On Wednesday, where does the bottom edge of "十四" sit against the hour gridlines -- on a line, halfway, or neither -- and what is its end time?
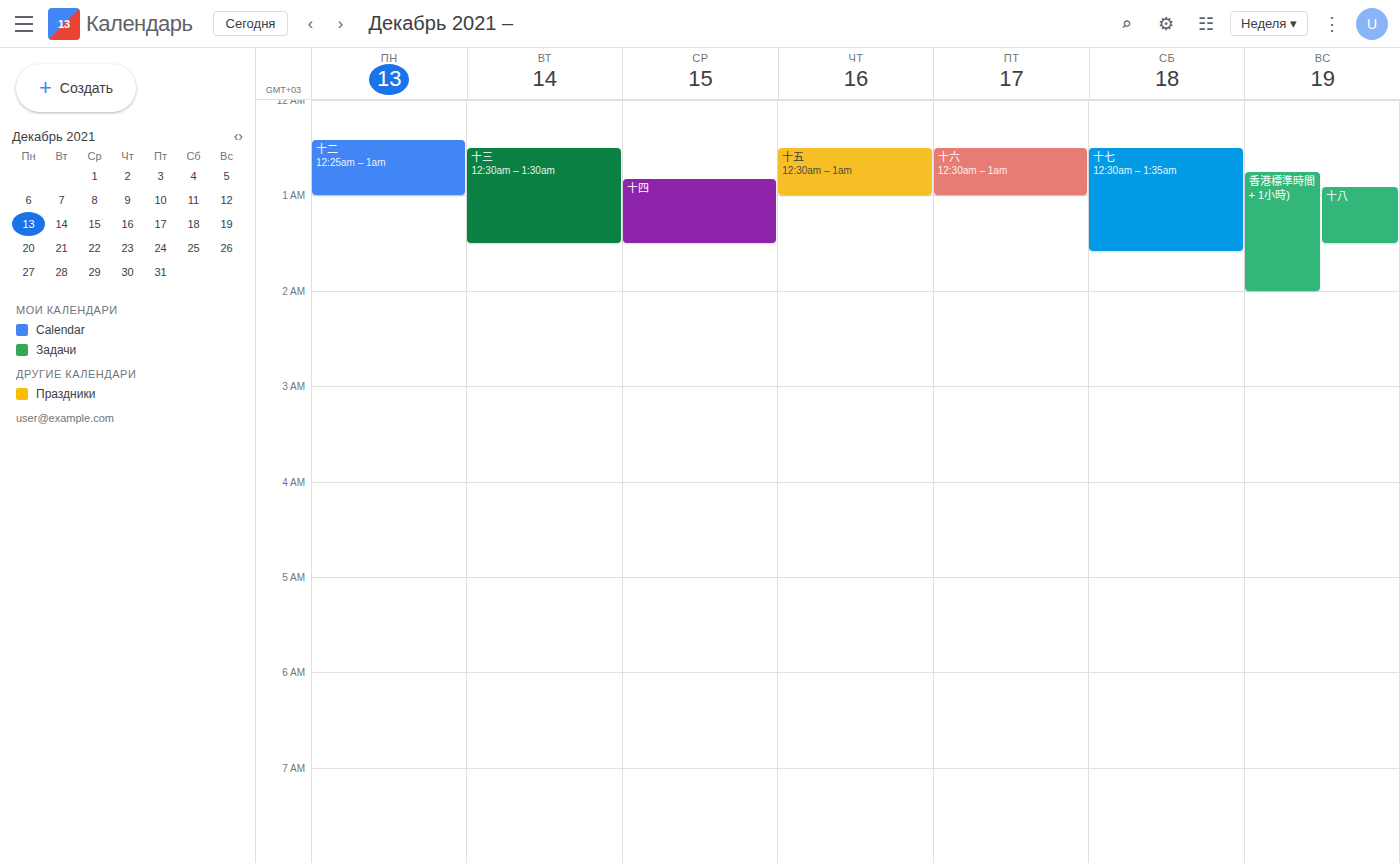
01:30 -- halfway between the 01:00 and 02:00 lines.